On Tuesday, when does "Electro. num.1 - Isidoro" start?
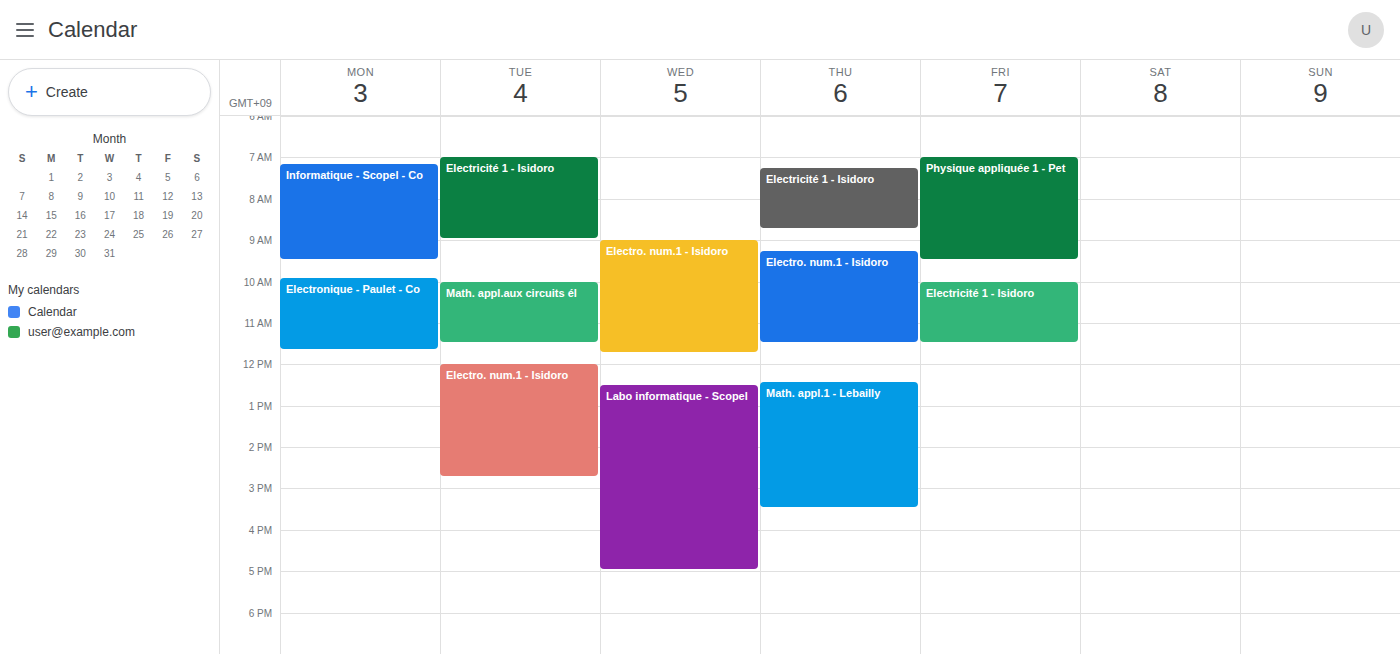
12:00 PM